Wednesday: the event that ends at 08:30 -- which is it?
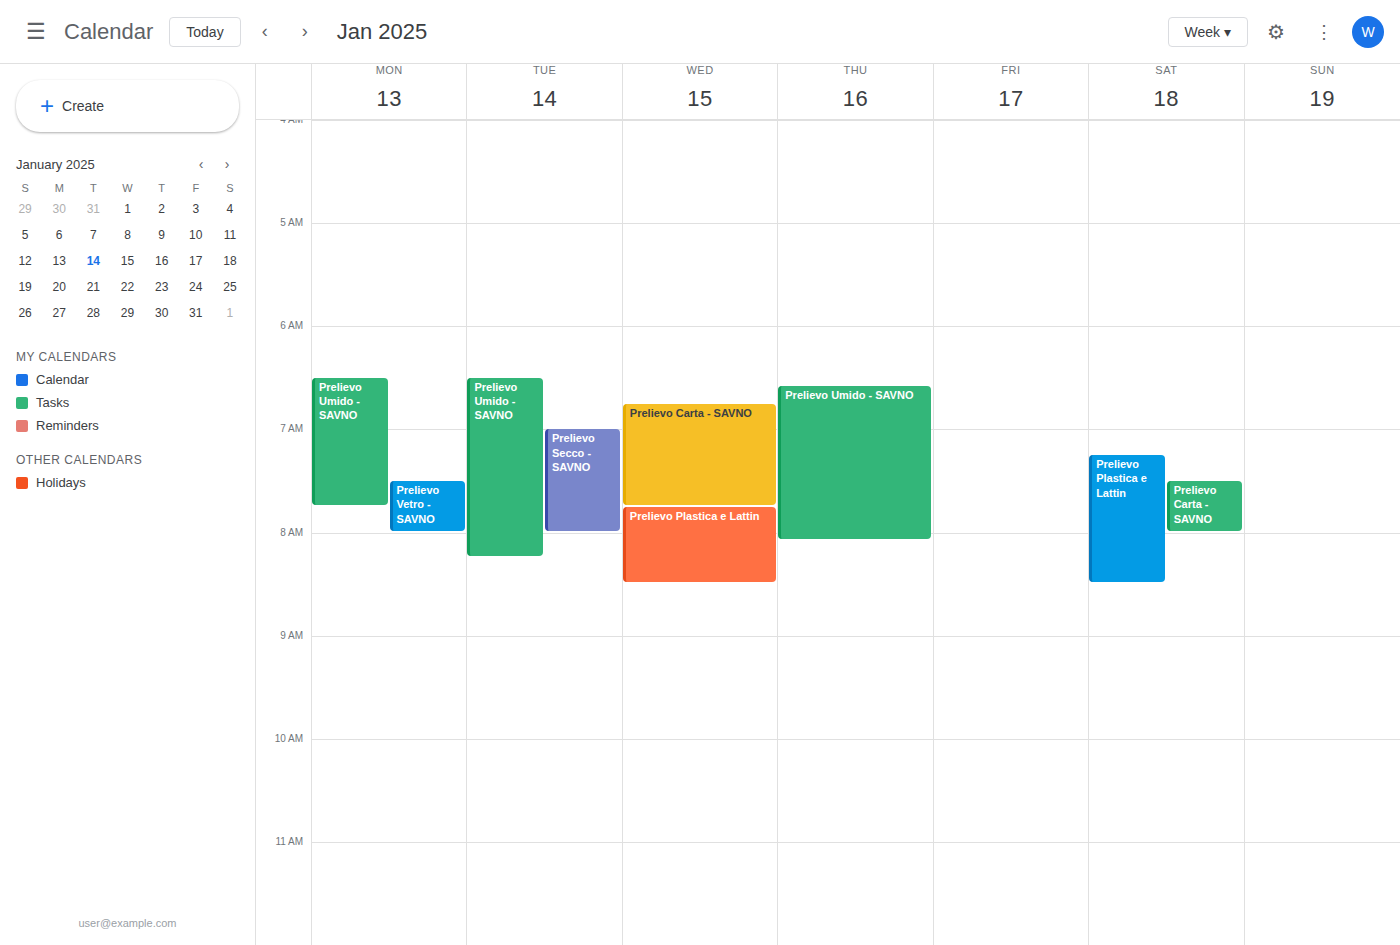
"Prelievo Plastica e Lattin"